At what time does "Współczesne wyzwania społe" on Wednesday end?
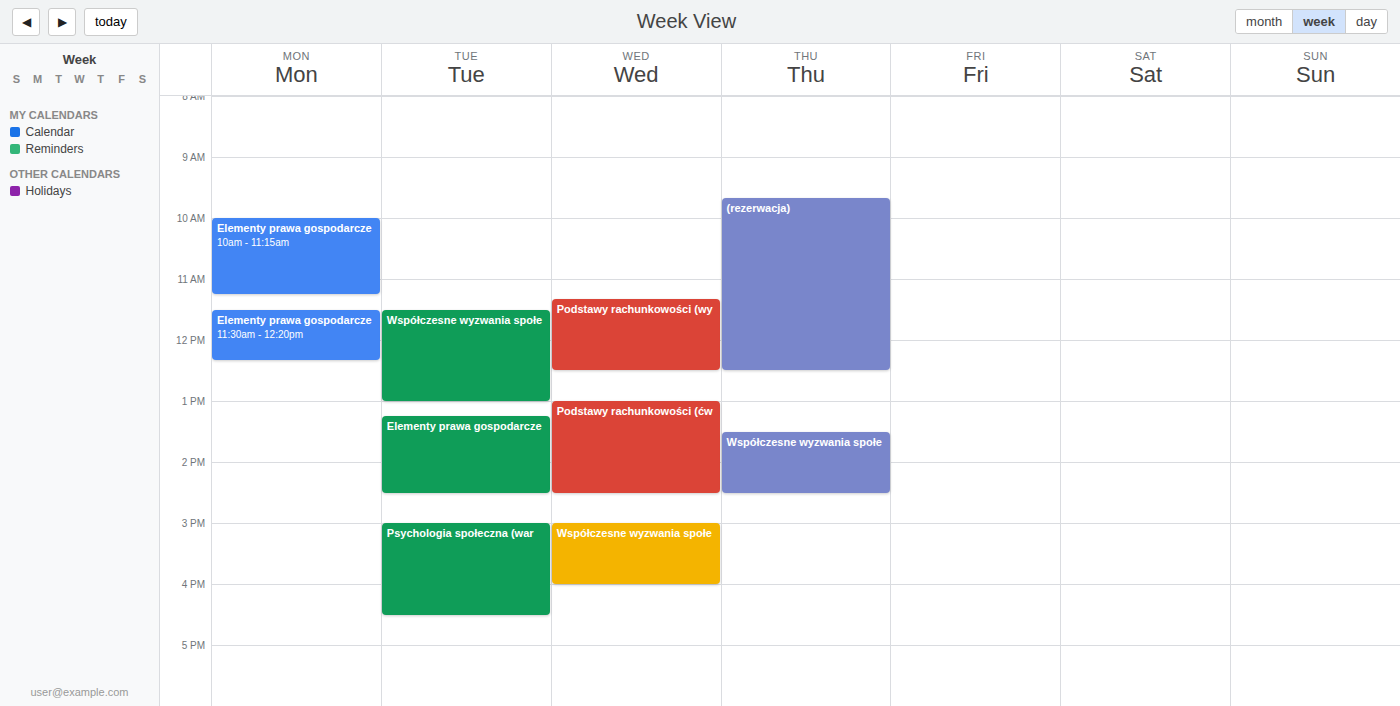
4:00 PM